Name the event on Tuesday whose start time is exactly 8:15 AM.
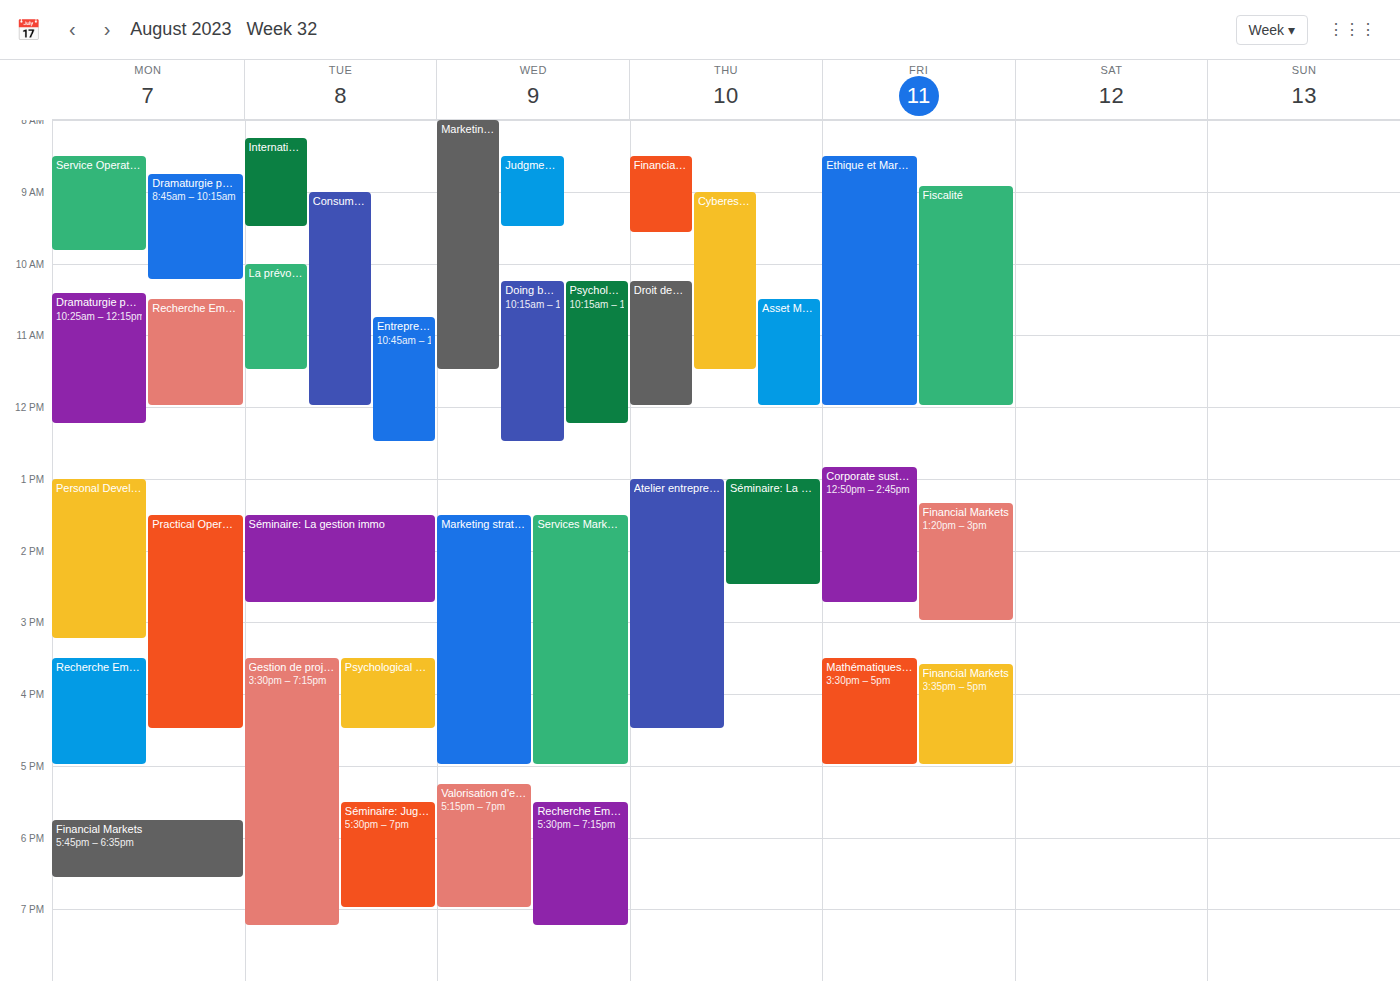
"International Money and Fi"